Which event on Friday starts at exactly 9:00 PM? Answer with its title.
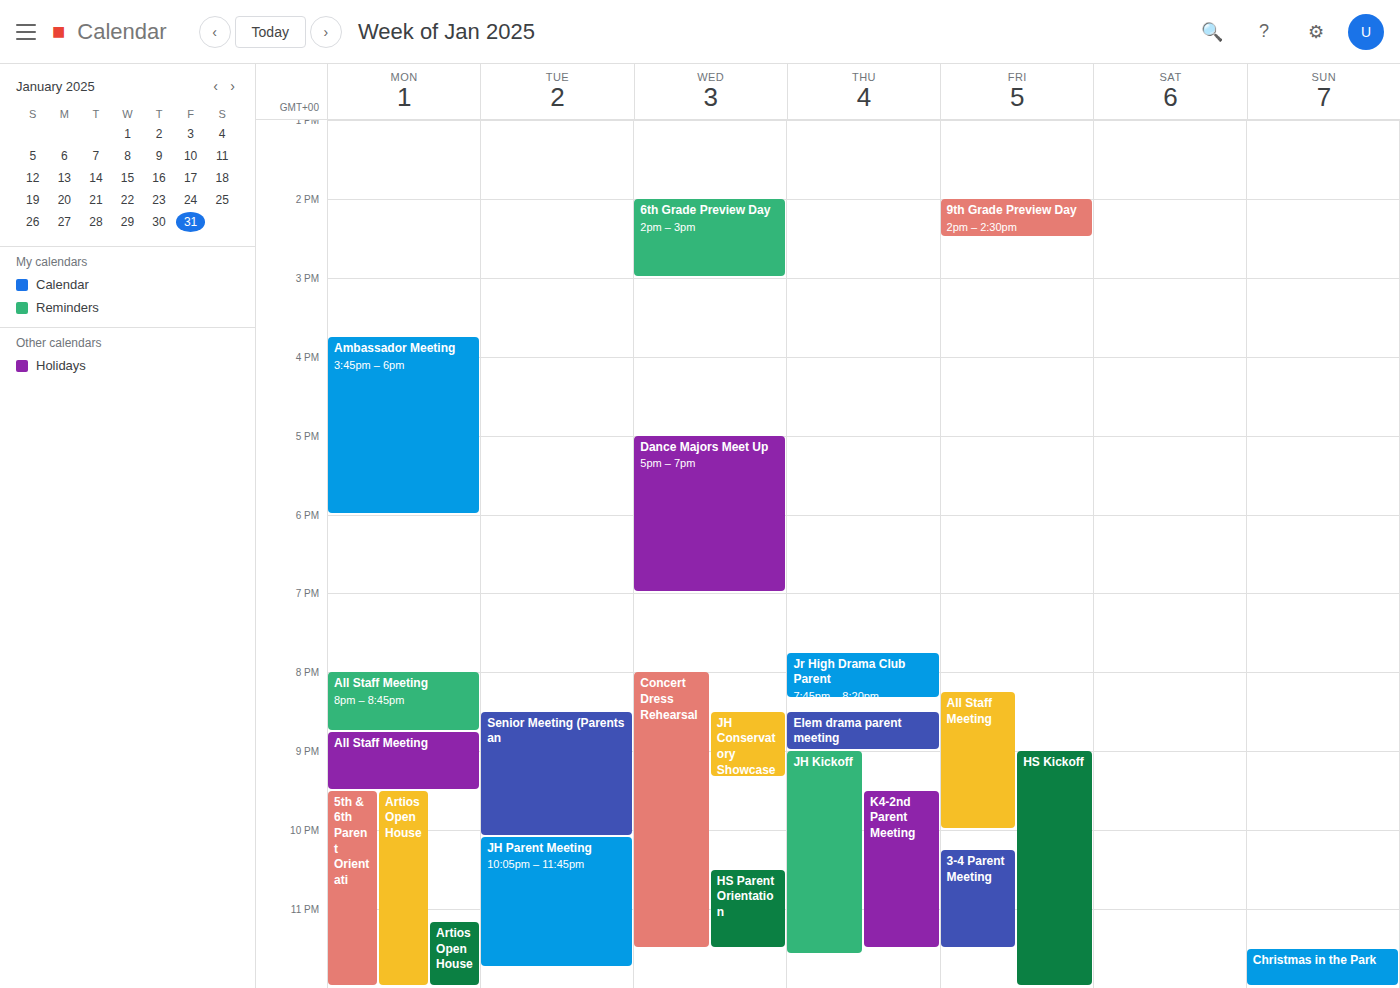
"HS Kickoff"